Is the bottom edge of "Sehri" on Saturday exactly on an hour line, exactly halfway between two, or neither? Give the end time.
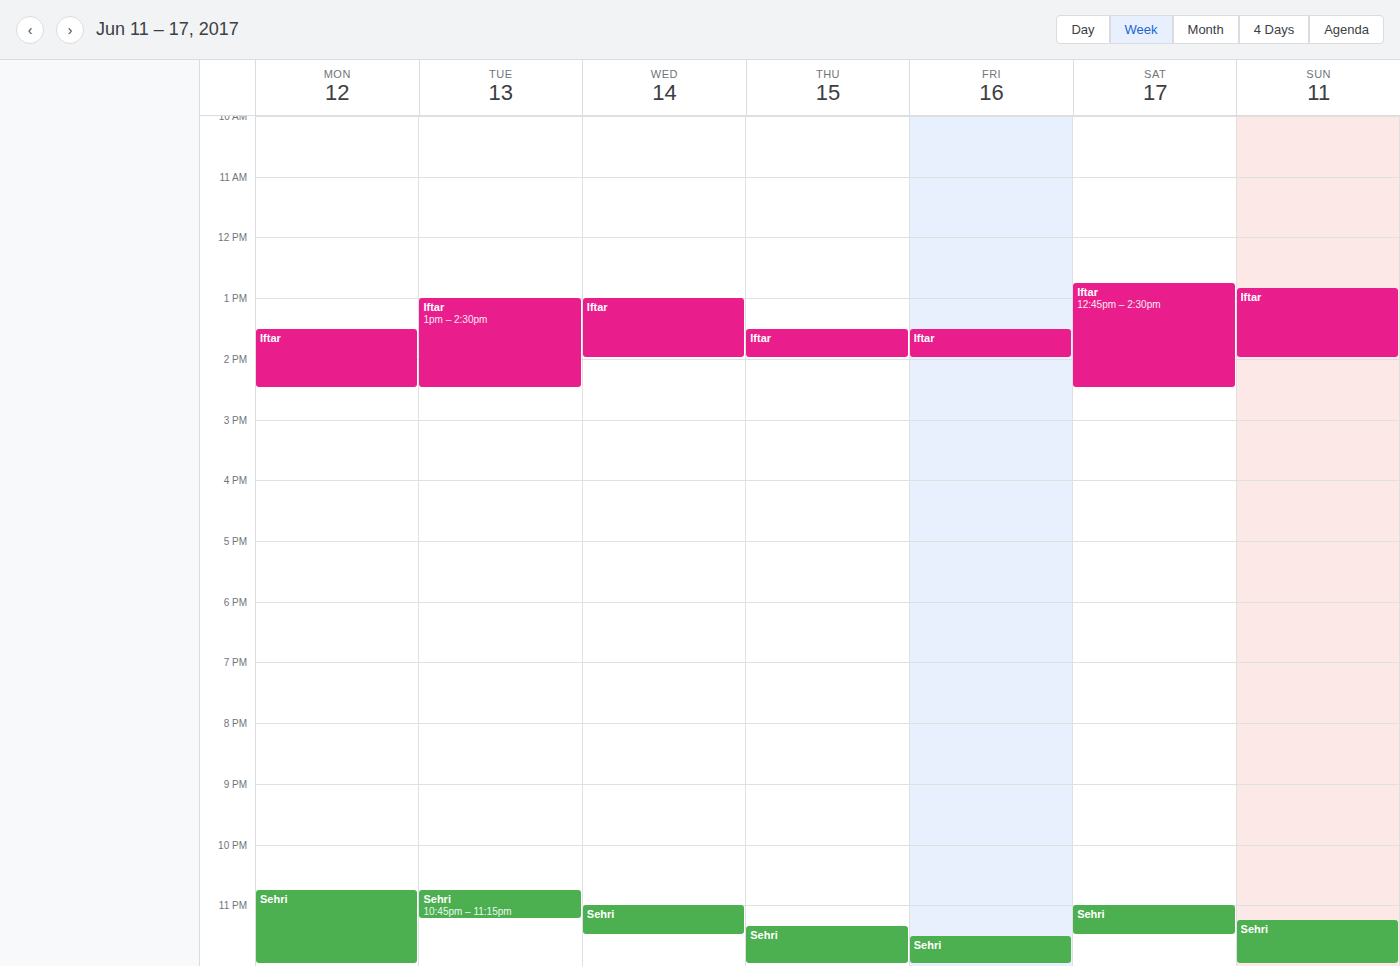
11:30 PM -- halfway between the 11 PM and 12 AM lines.